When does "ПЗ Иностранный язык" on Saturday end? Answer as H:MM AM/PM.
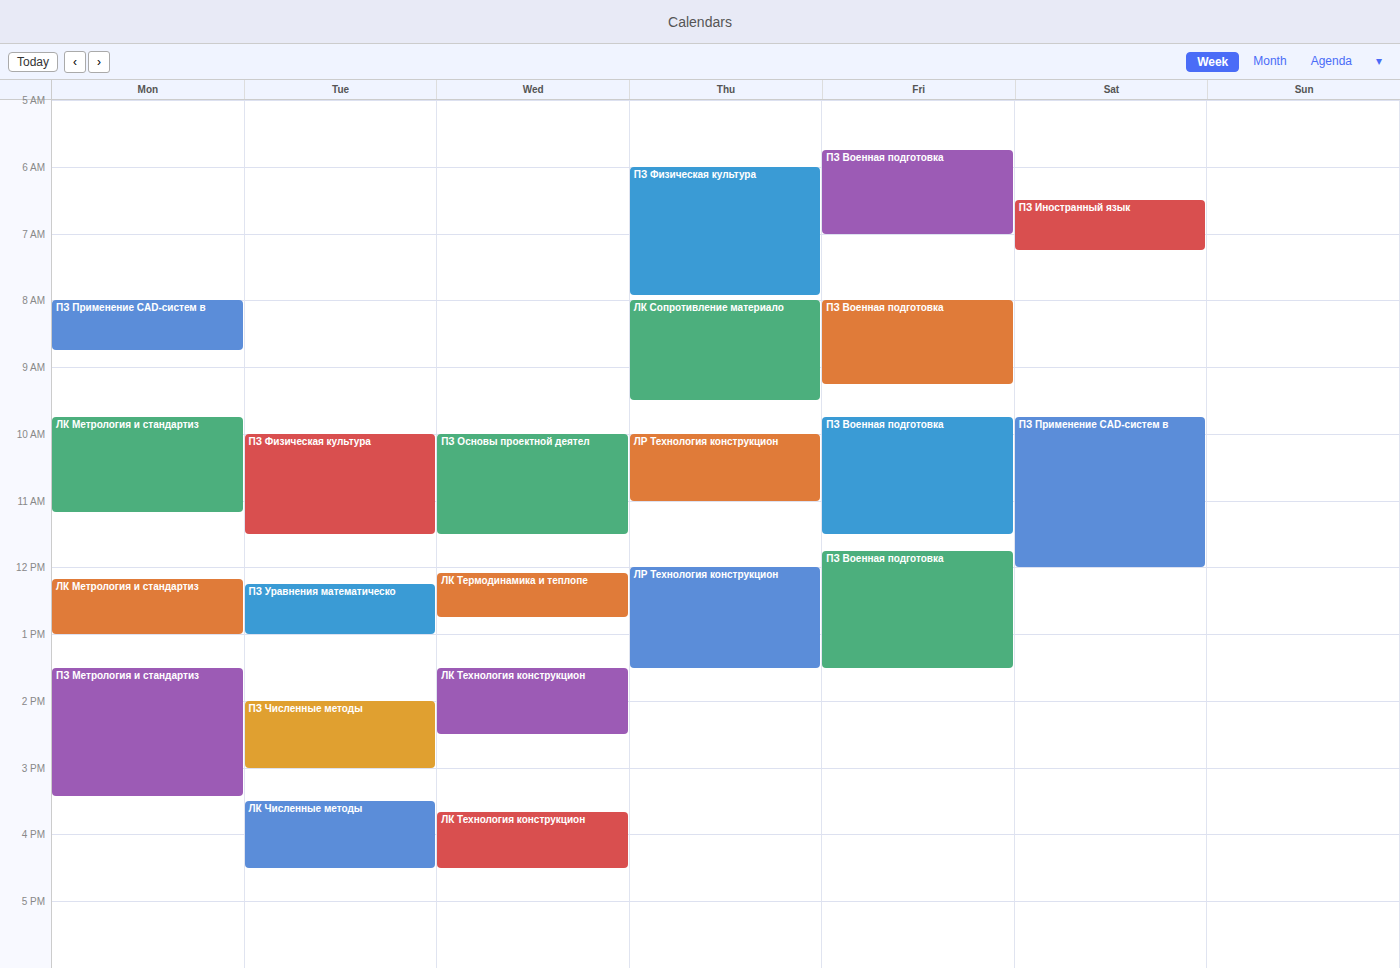
7:15 AM